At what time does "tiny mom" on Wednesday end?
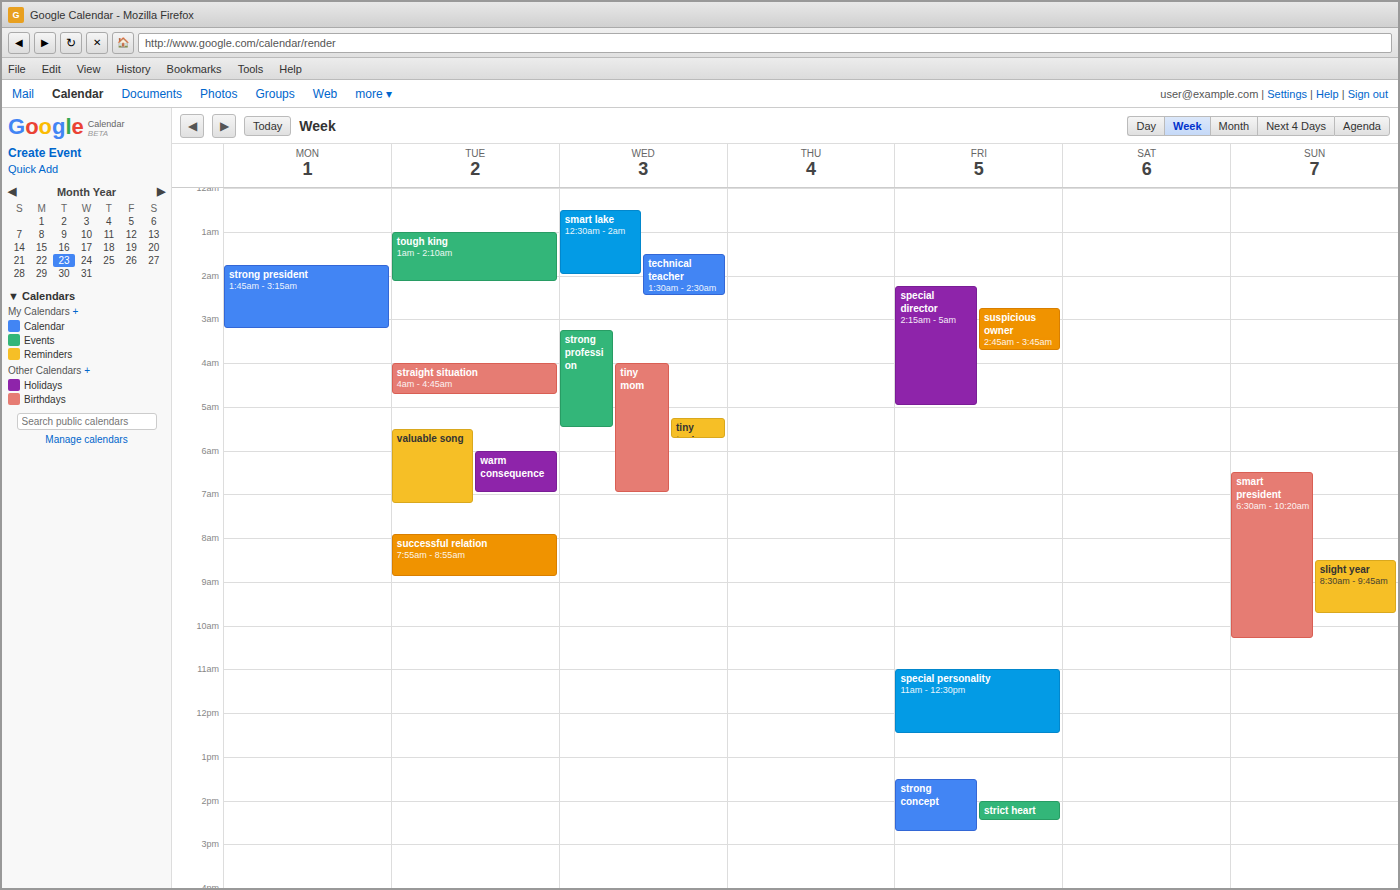
7:00 AM